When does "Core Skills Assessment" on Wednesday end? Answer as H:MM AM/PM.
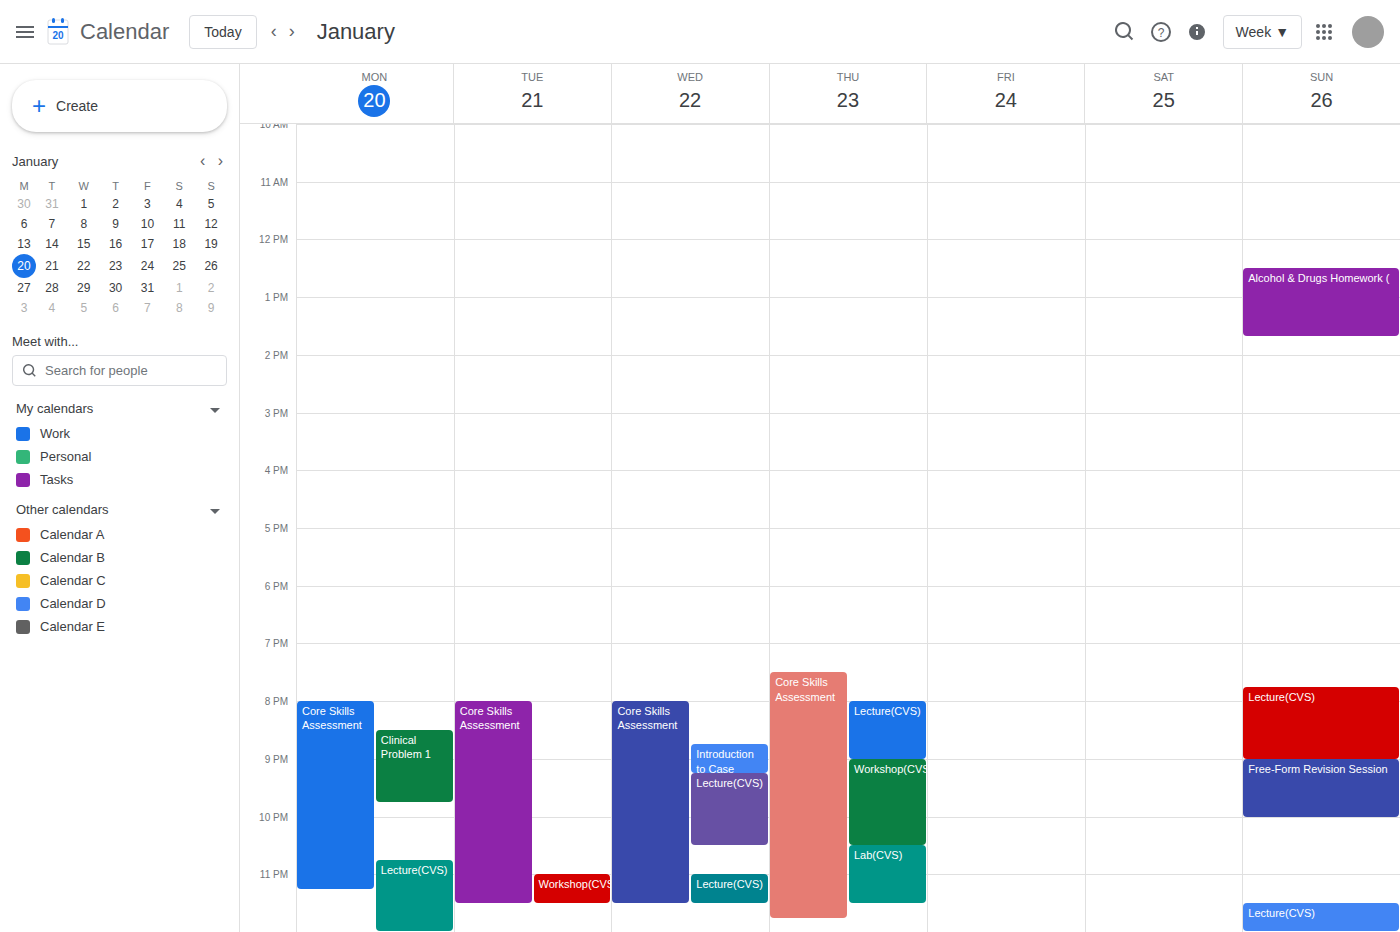
11:30 PM